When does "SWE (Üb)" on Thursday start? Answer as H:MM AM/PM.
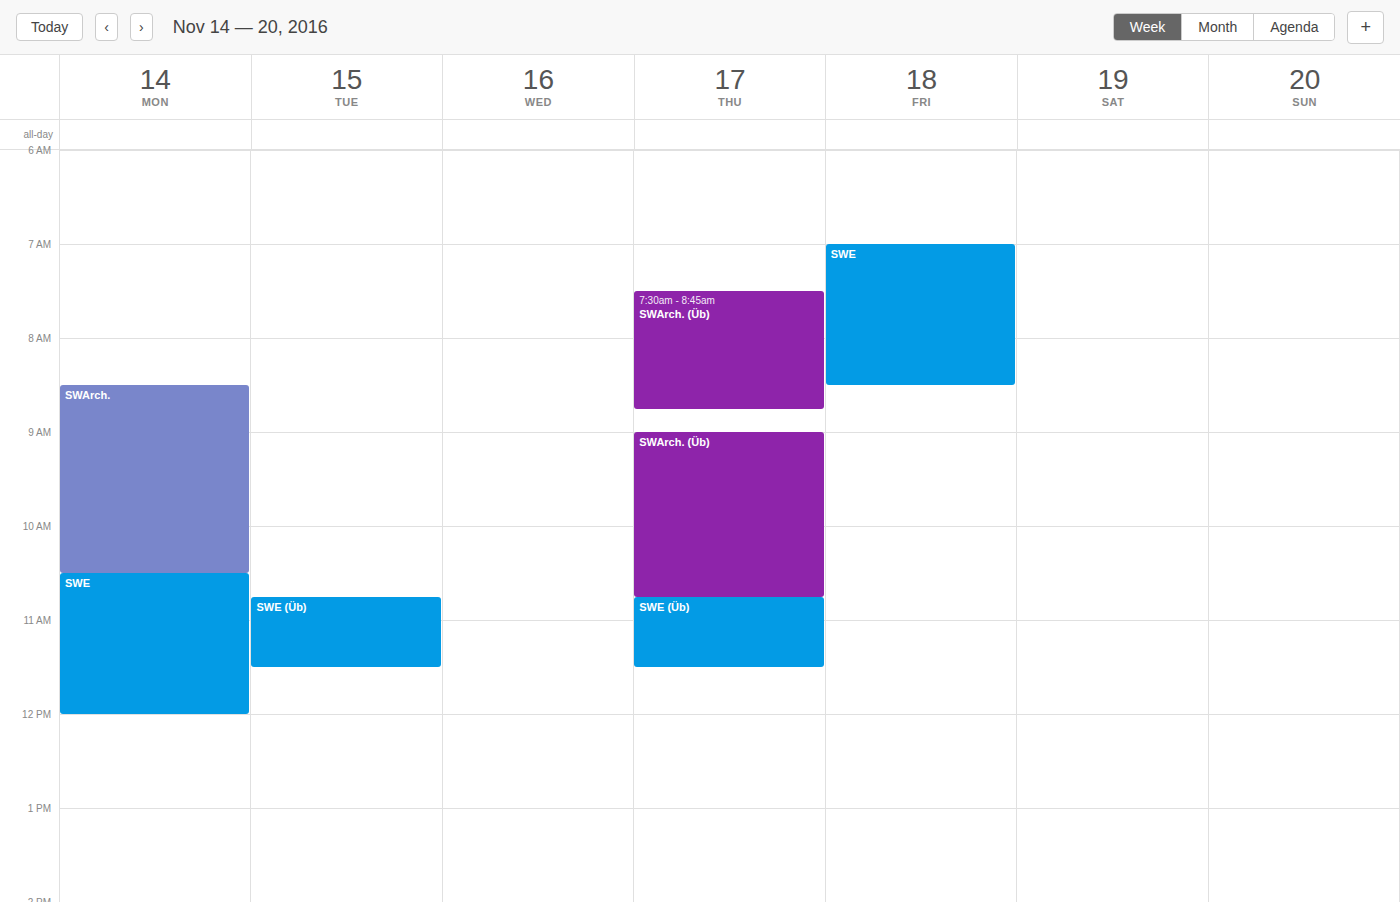
10:45 AM